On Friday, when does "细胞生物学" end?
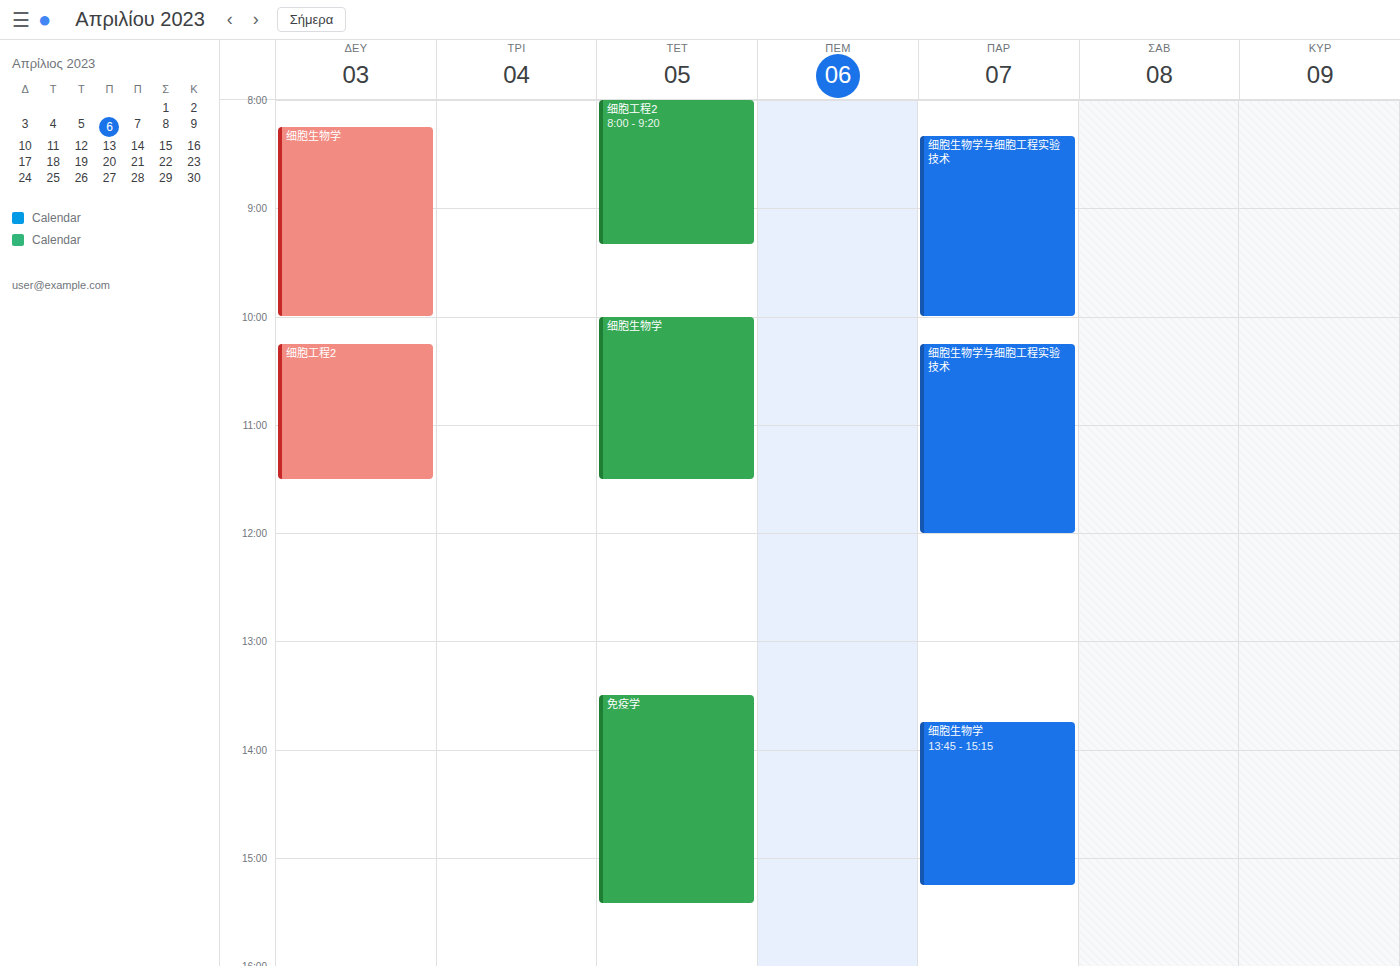
3:15 PM